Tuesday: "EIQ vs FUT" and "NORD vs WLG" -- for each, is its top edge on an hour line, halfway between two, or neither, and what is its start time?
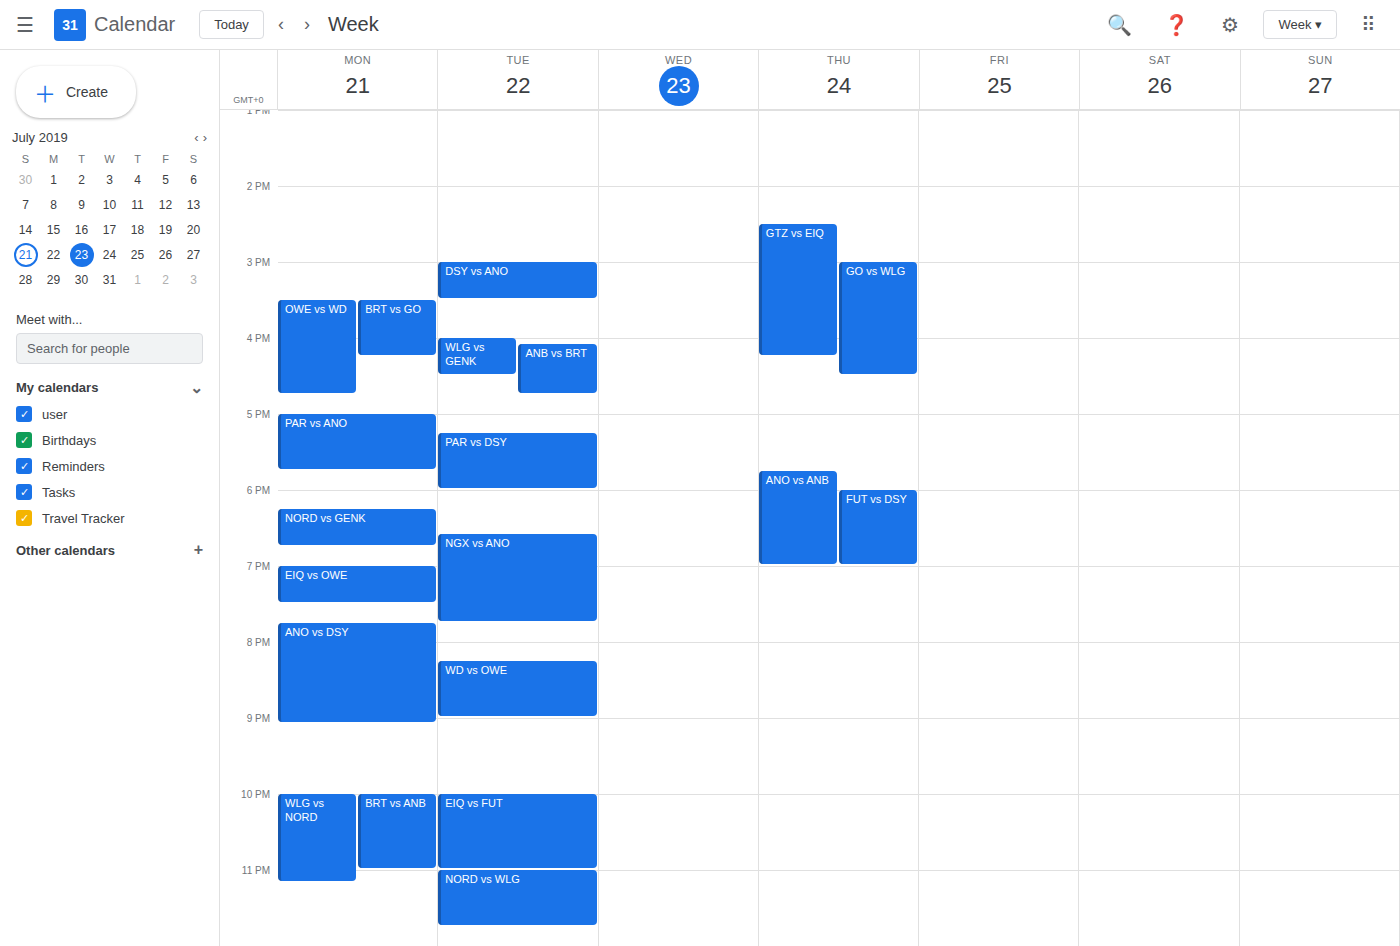
"EIQ vs FUT": 10:00 PM, exactly on the 10 PM line. "NORD vs WLG": 11:00 PM, exactly on the 11 PM line.